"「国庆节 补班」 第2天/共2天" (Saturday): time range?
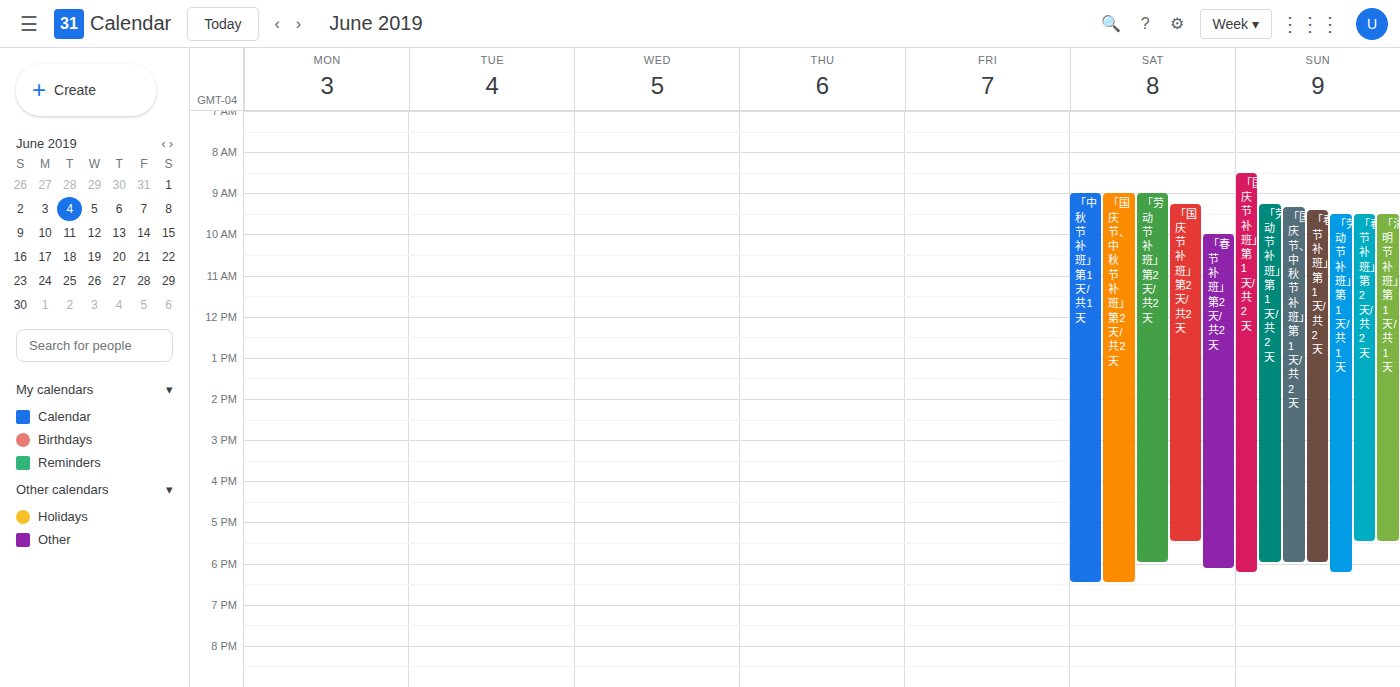
9:15 AM to 5:30 PM